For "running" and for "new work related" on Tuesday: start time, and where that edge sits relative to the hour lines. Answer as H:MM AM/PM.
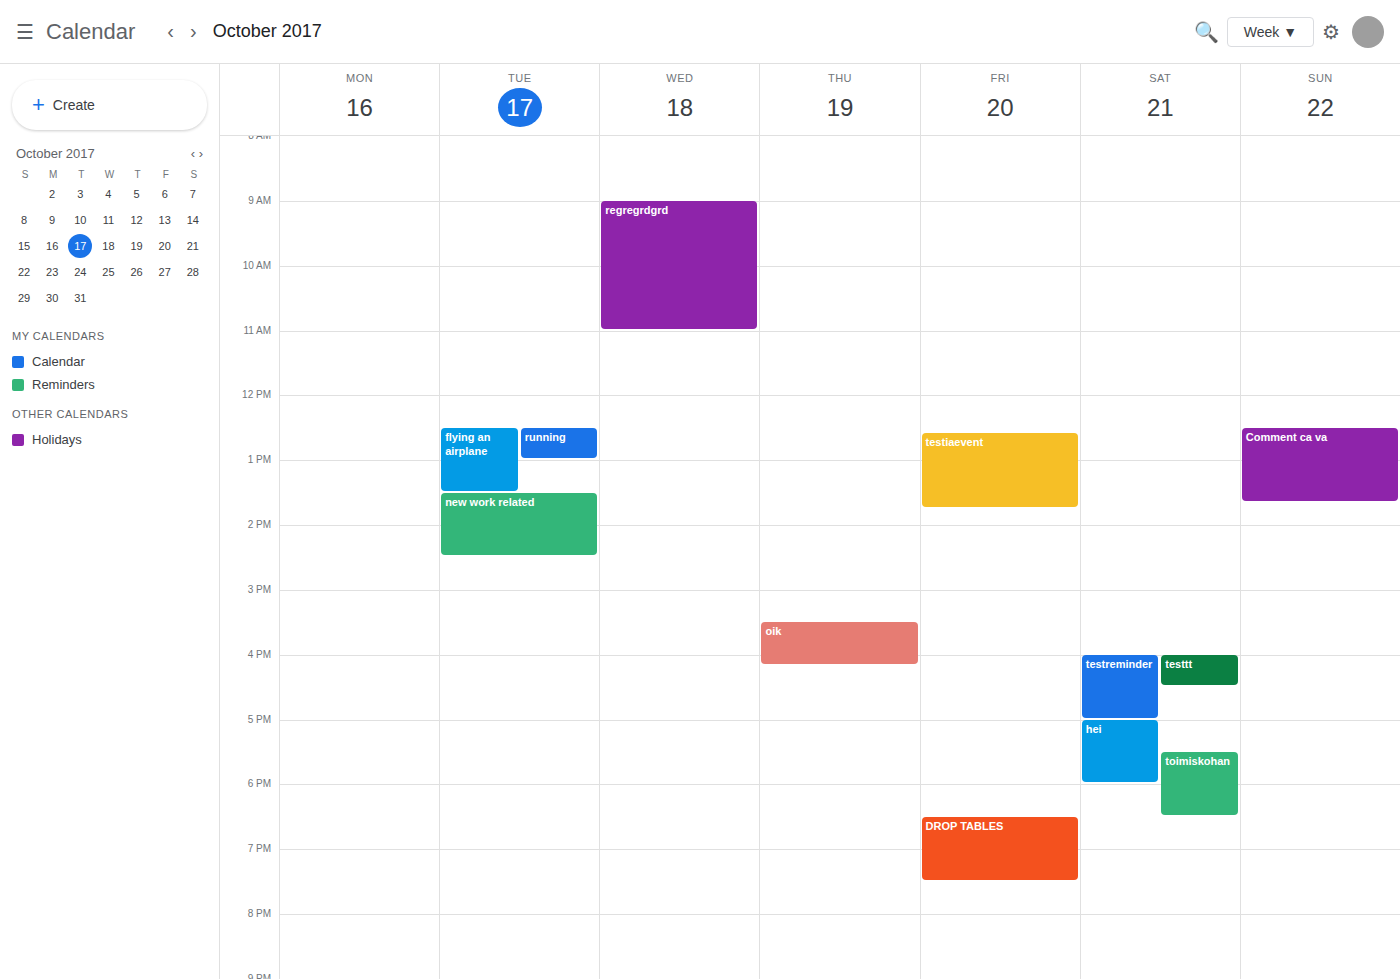
"running": 12:30 PM, halfway between the 12 PM and 1 PM lines. "new work related": 1:30 PM, halfway between the 1 PM and 2 PM lines.